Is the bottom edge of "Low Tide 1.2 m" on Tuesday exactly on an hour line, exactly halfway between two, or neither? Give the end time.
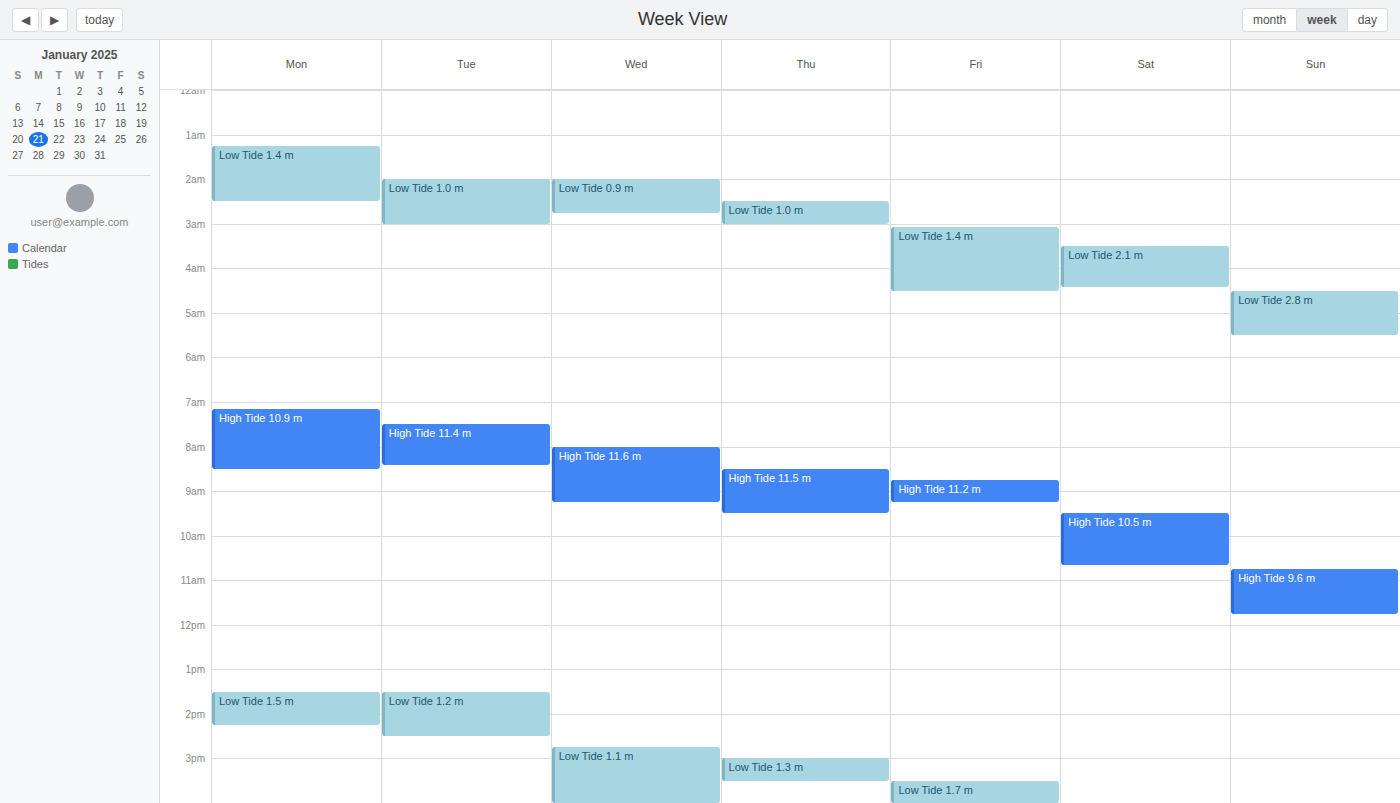
14:30 -- halfway between the 14:00 and 15:00 lines.